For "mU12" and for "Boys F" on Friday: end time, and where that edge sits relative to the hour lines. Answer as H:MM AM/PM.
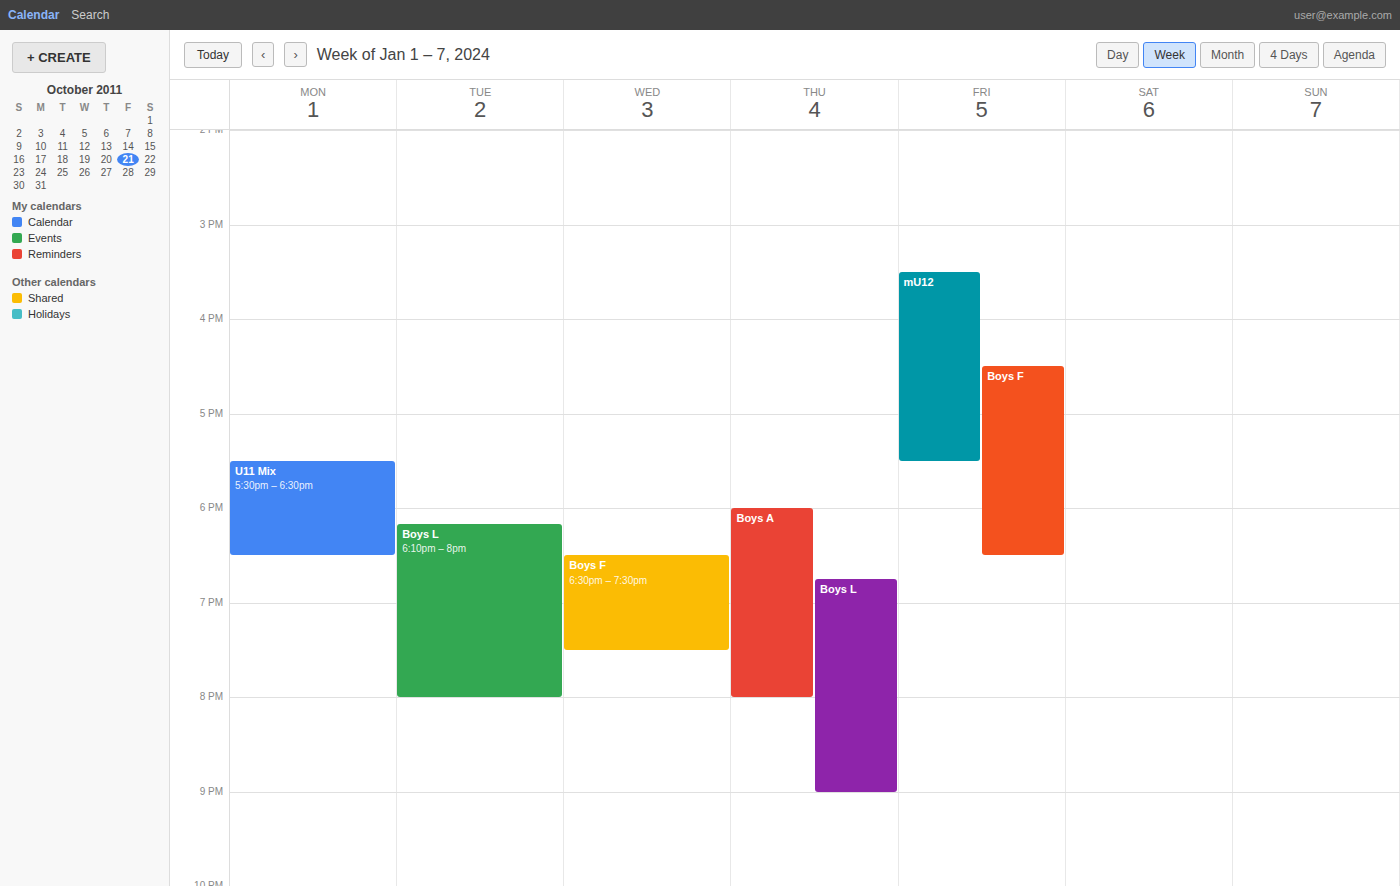
"mU12": 5:30 PM, halfway between the 5 PM and 6 PM lines. "Boys F": 6:30 PM, halfway between the 6 PM and 7 PM lines.